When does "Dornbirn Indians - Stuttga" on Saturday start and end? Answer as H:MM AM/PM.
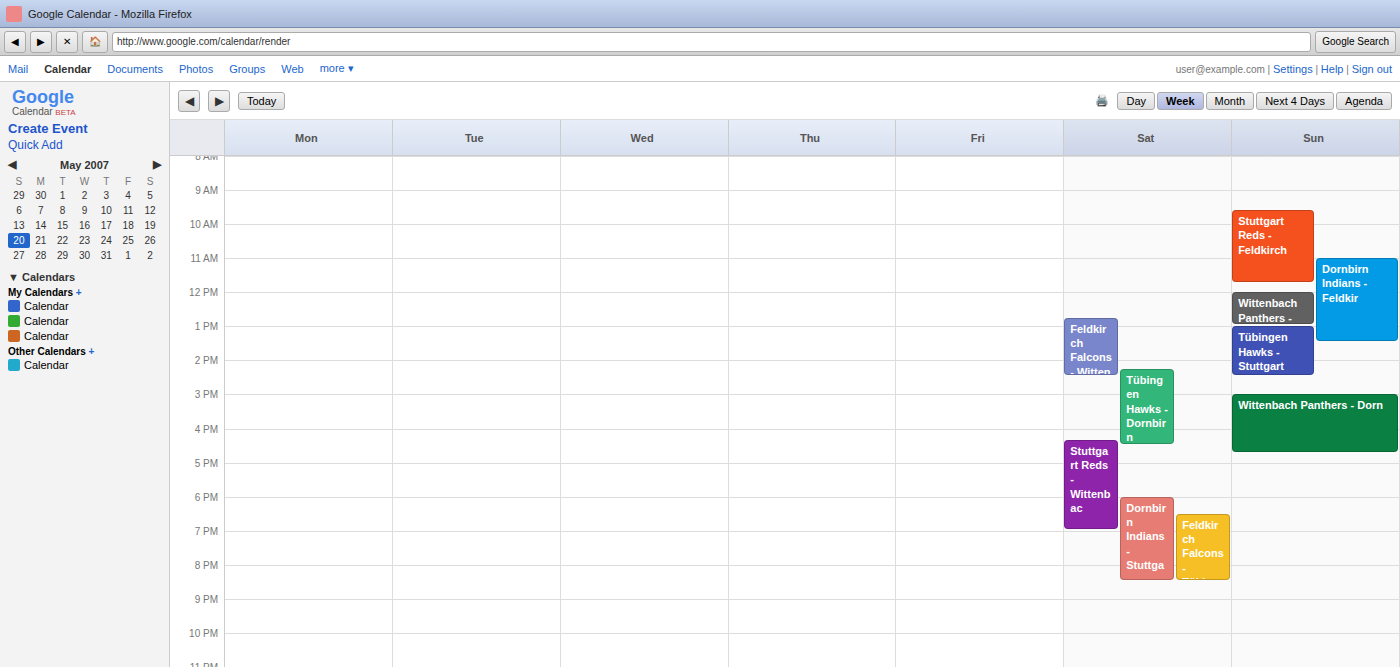
6:00 PM to 8:30 PM